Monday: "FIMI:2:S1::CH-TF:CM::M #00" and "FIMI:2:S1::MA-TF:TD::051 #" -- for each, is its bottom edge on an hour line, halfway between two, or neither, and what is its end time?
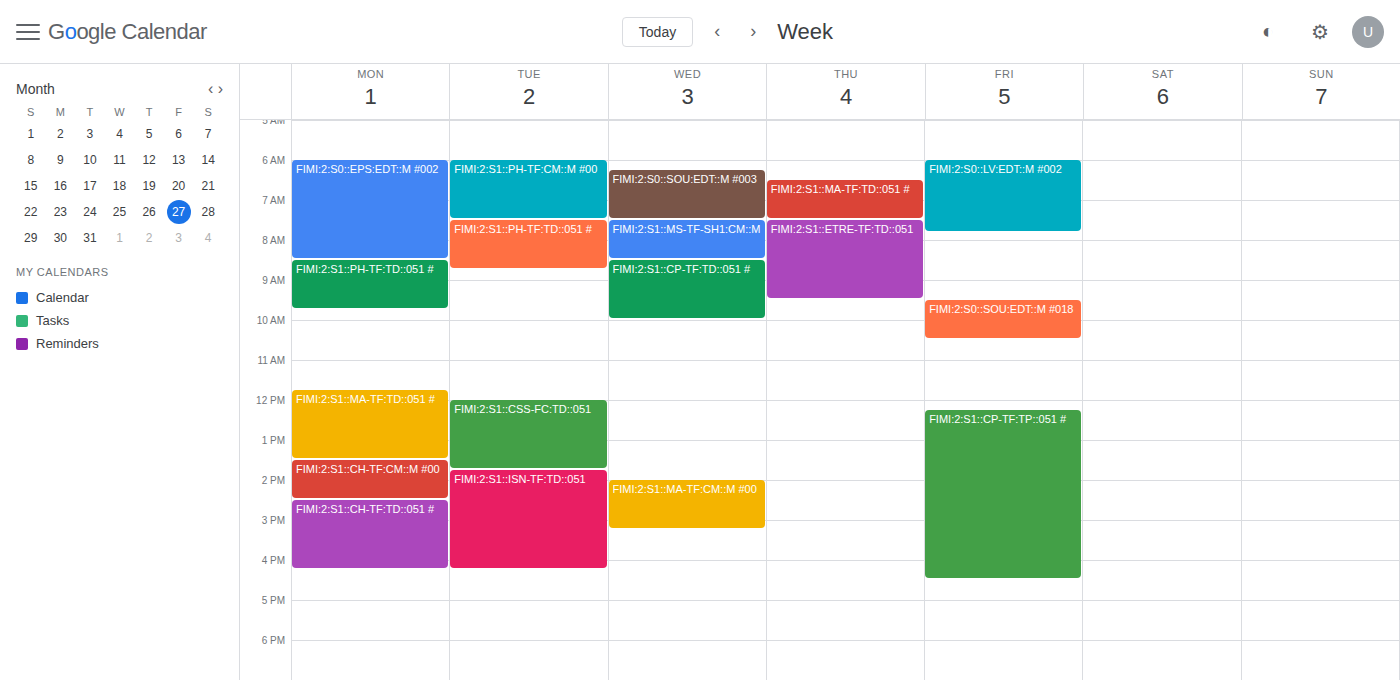
"FIMI:2:S1::CH-TF:CM::M #00": 2:30 PM, halfway between the 2 PM and 3 PM lines. "FIMI:2:S1::MA-TF:TD::051 #": 1:30 PM, halfway between the 1 PM and 2 PM lines.